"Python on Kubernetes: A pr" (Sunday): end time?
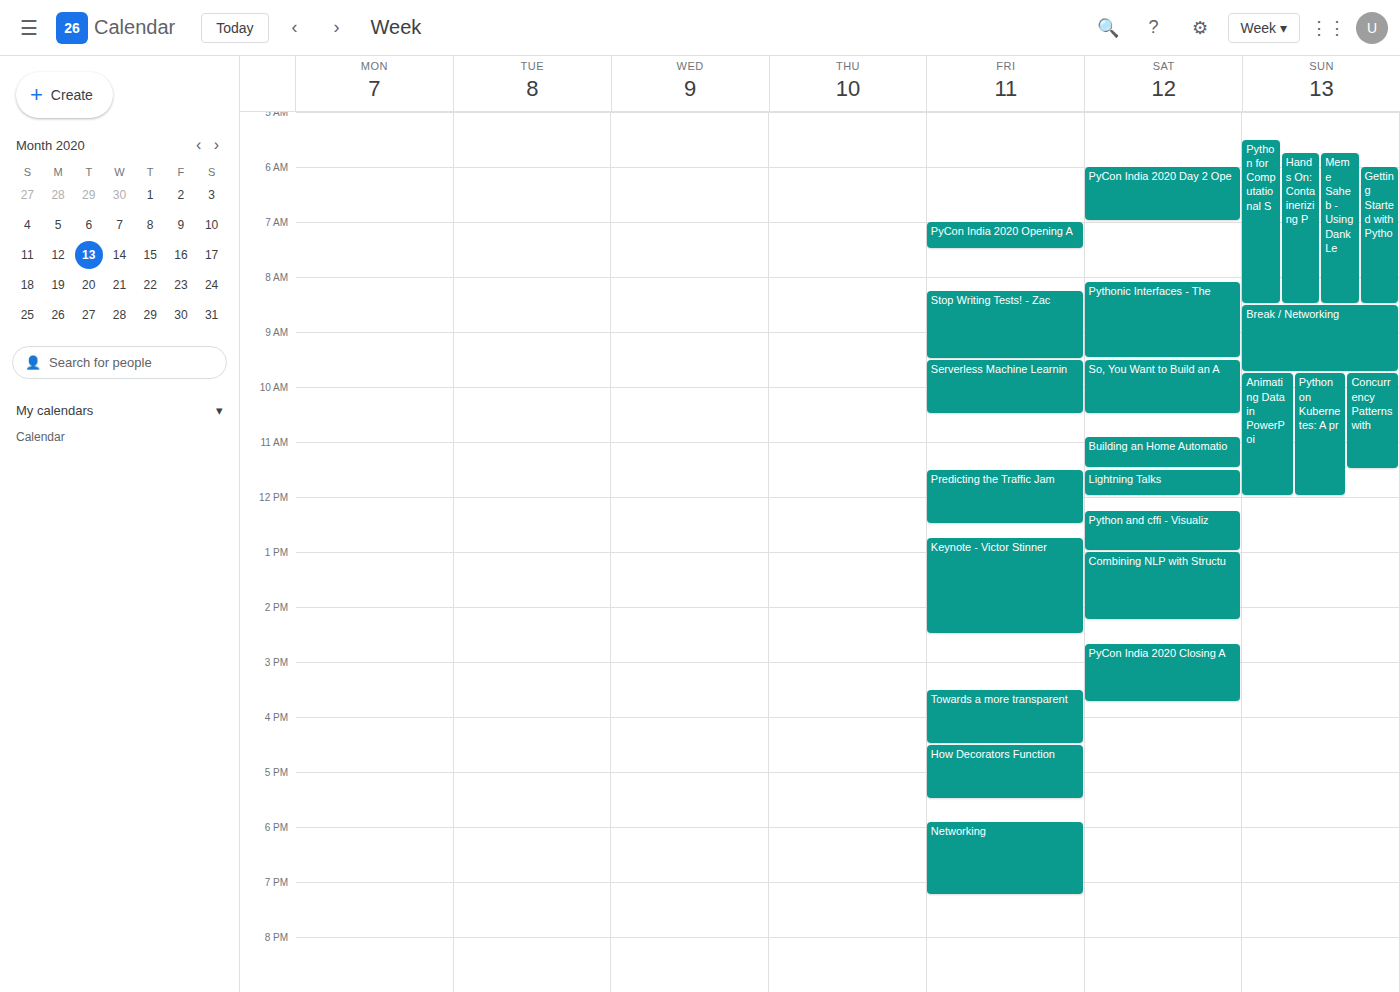
12:00 PM